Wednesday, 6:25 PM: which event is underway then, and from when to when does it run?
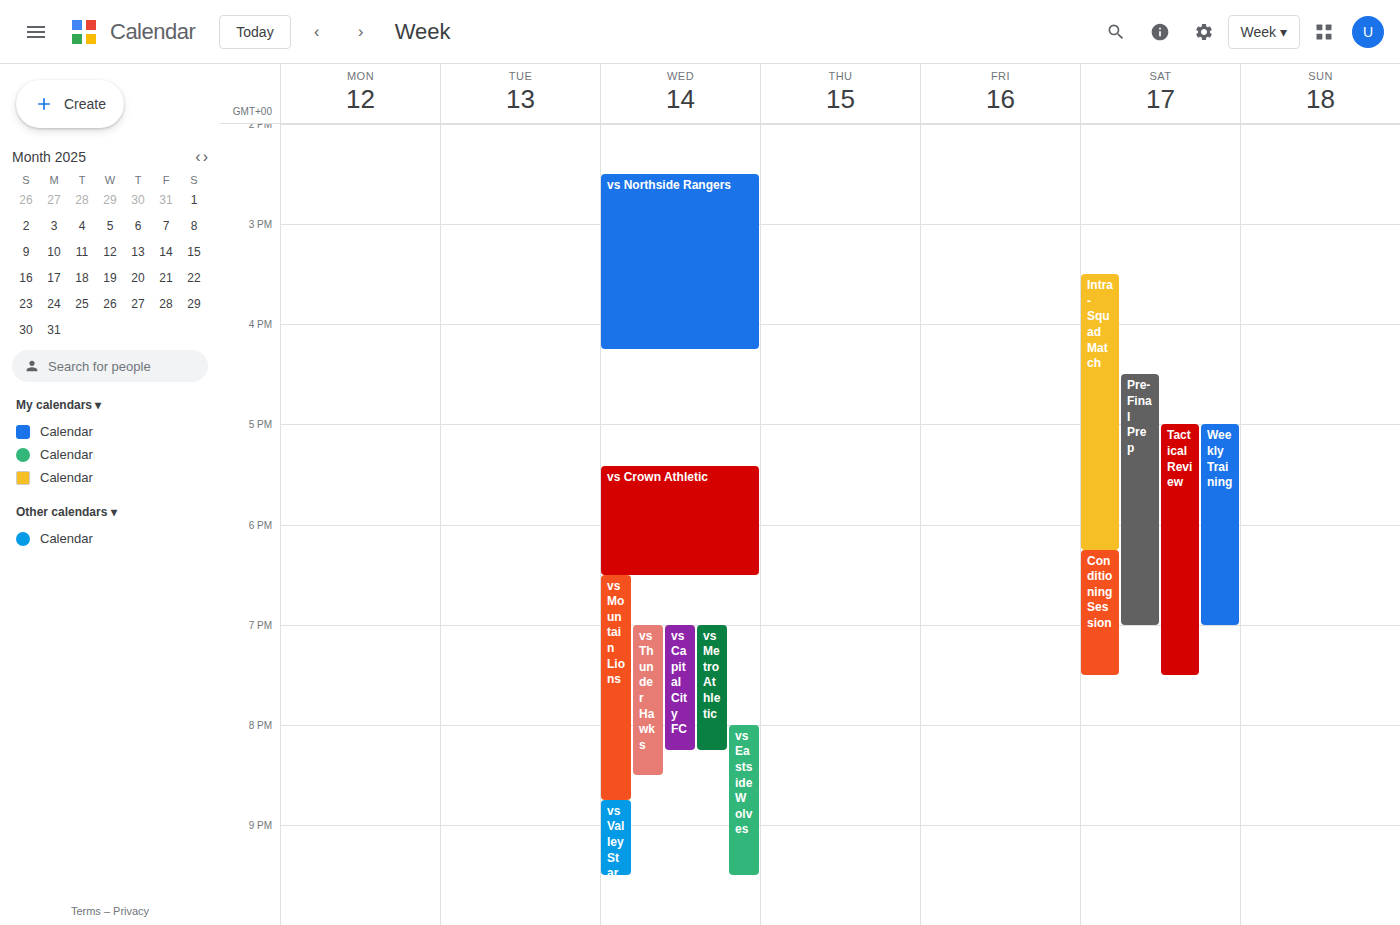
"vs Crown Athletic", 5:25 PM to 6:30 PM